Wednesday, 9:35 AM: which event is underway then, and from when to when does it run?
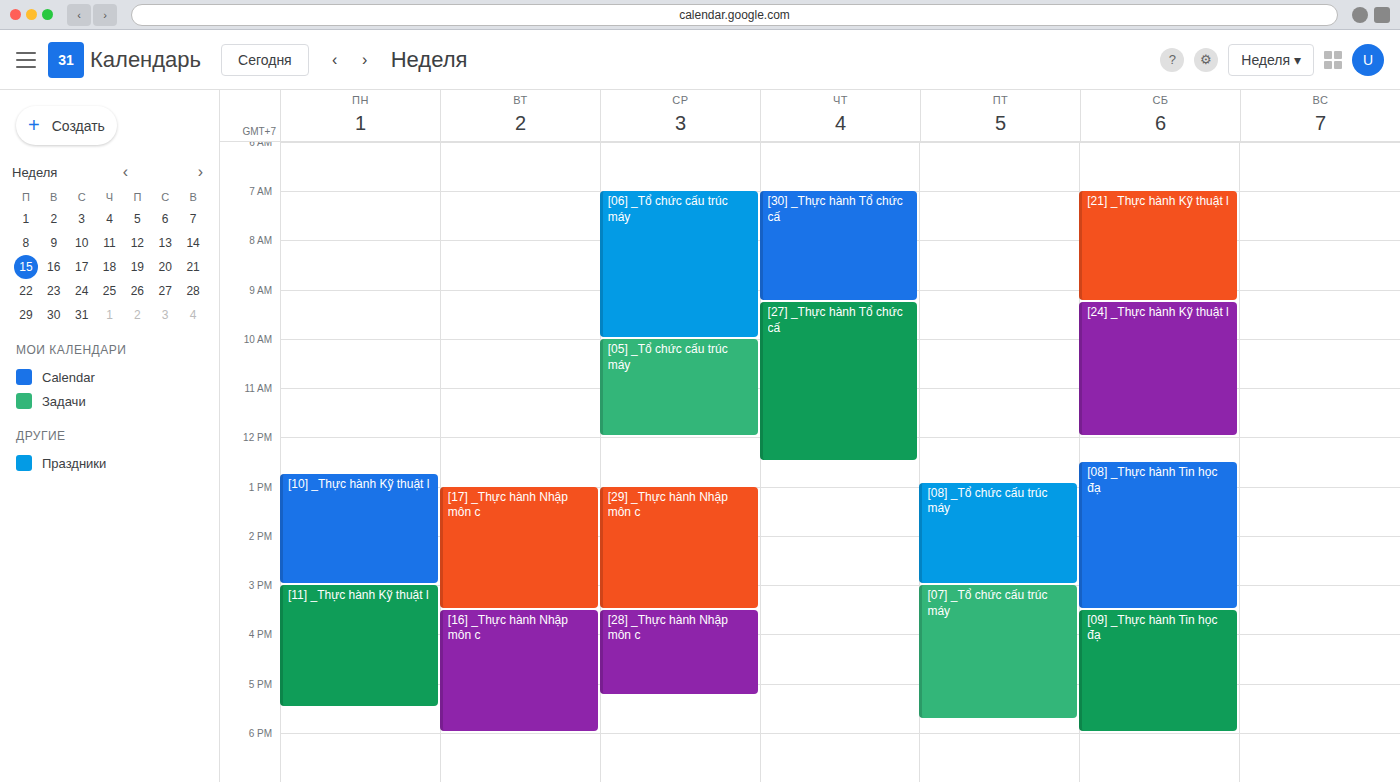
"[06] _Tổ chức cấu trúc máy", 7:00 AM to 10:00 AM